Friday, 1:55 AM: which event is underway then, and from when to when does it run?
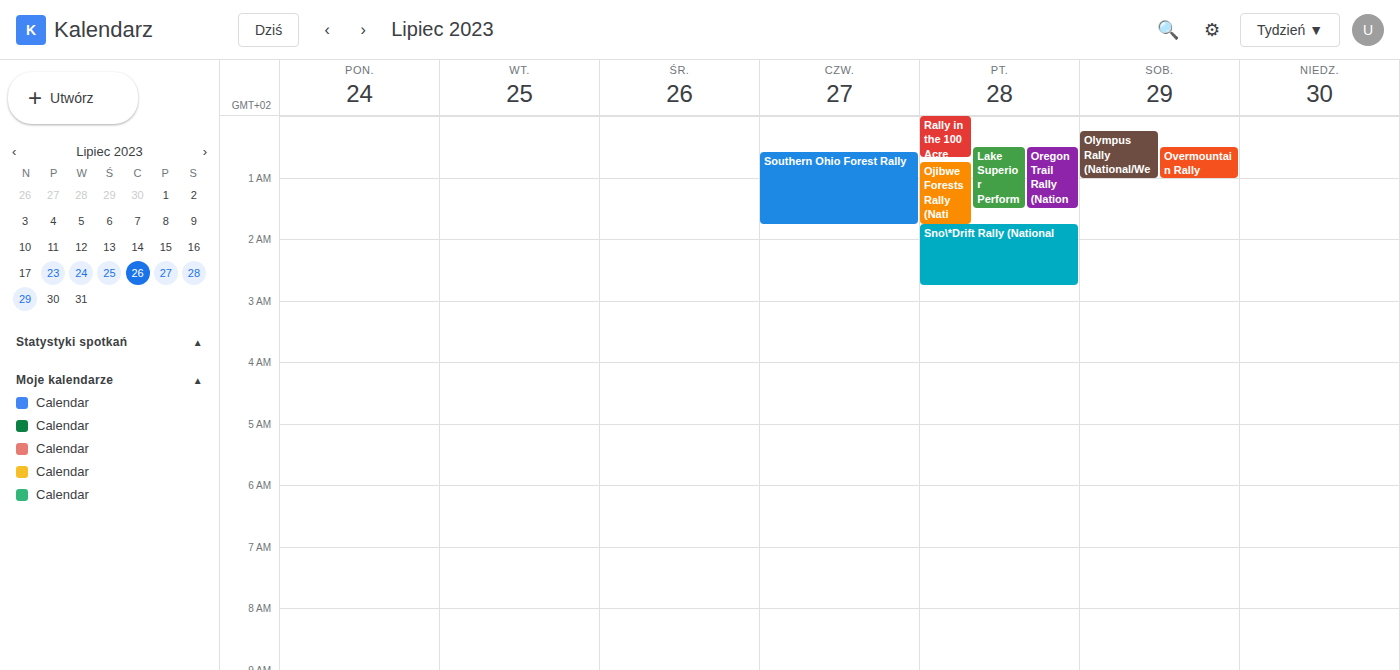
"Sno\*Drift Rally (National", 1:45 AM to 2:45 AM